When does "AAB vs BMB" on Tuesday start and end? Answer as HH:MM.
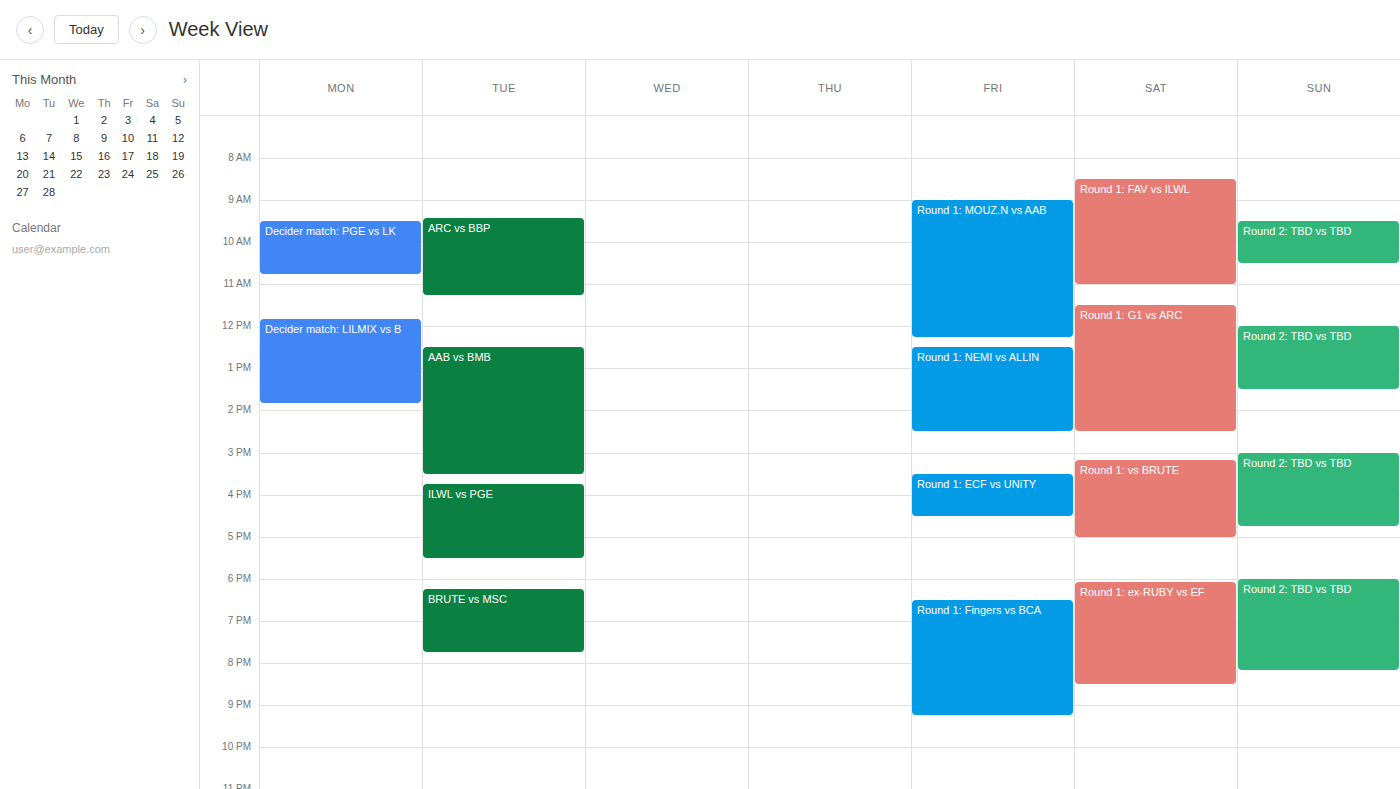
12:30 to 15:30